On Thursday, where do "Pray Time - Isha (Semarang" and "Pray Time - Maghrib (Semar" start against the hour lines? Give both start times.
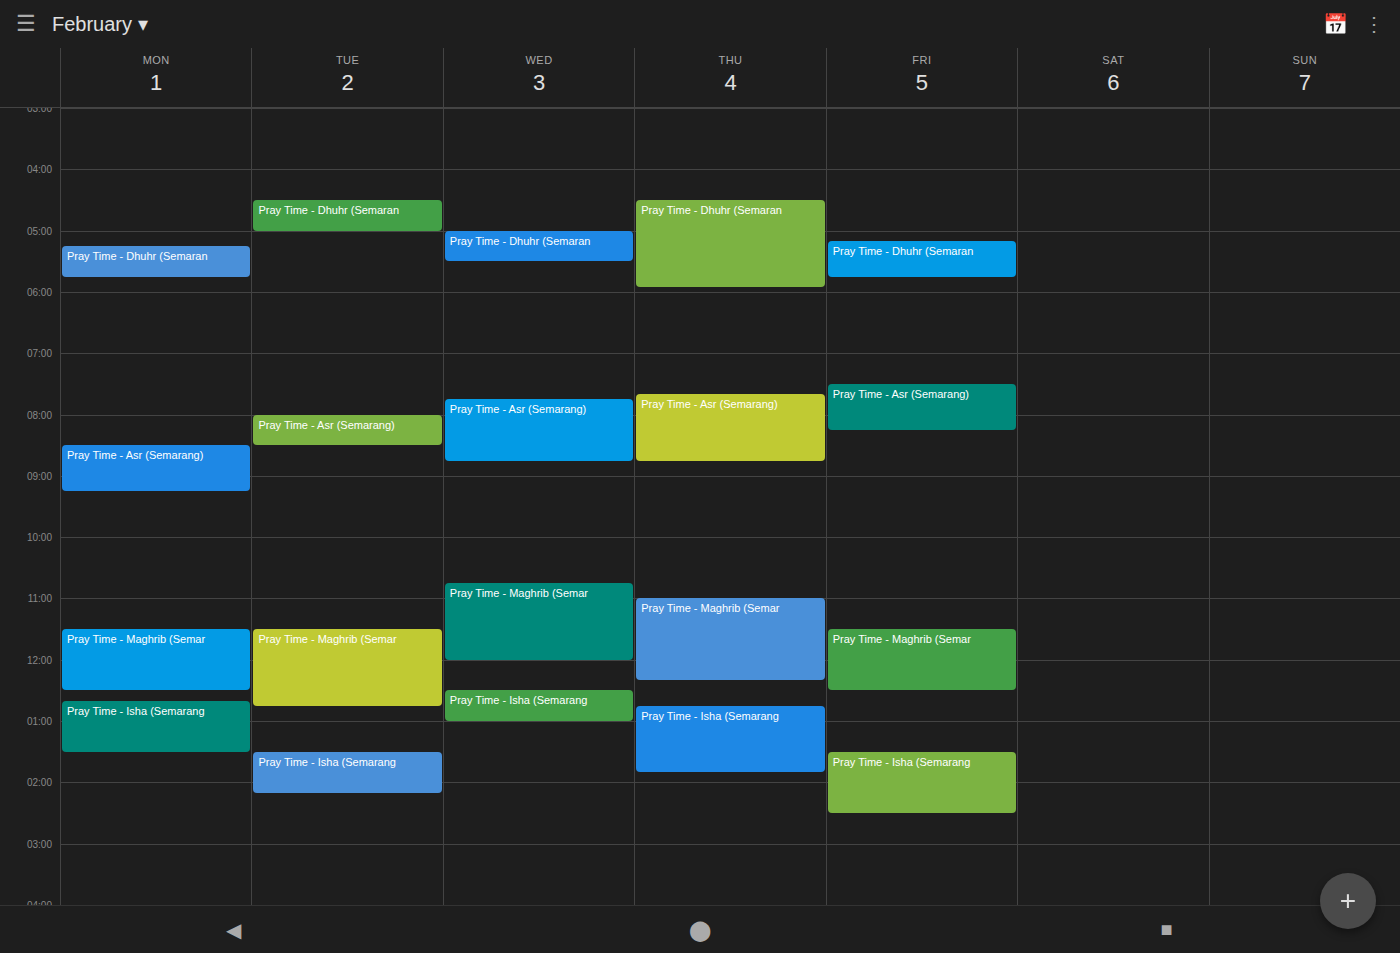
"Pray Time - Isha (Semarang": 12:45 PM, neither: three quarters of the way from the 12 PM line to the 1 PM line. "Pray Time - Maghrib (Semar": 11:00 AM, exactly on the 11 AM line.